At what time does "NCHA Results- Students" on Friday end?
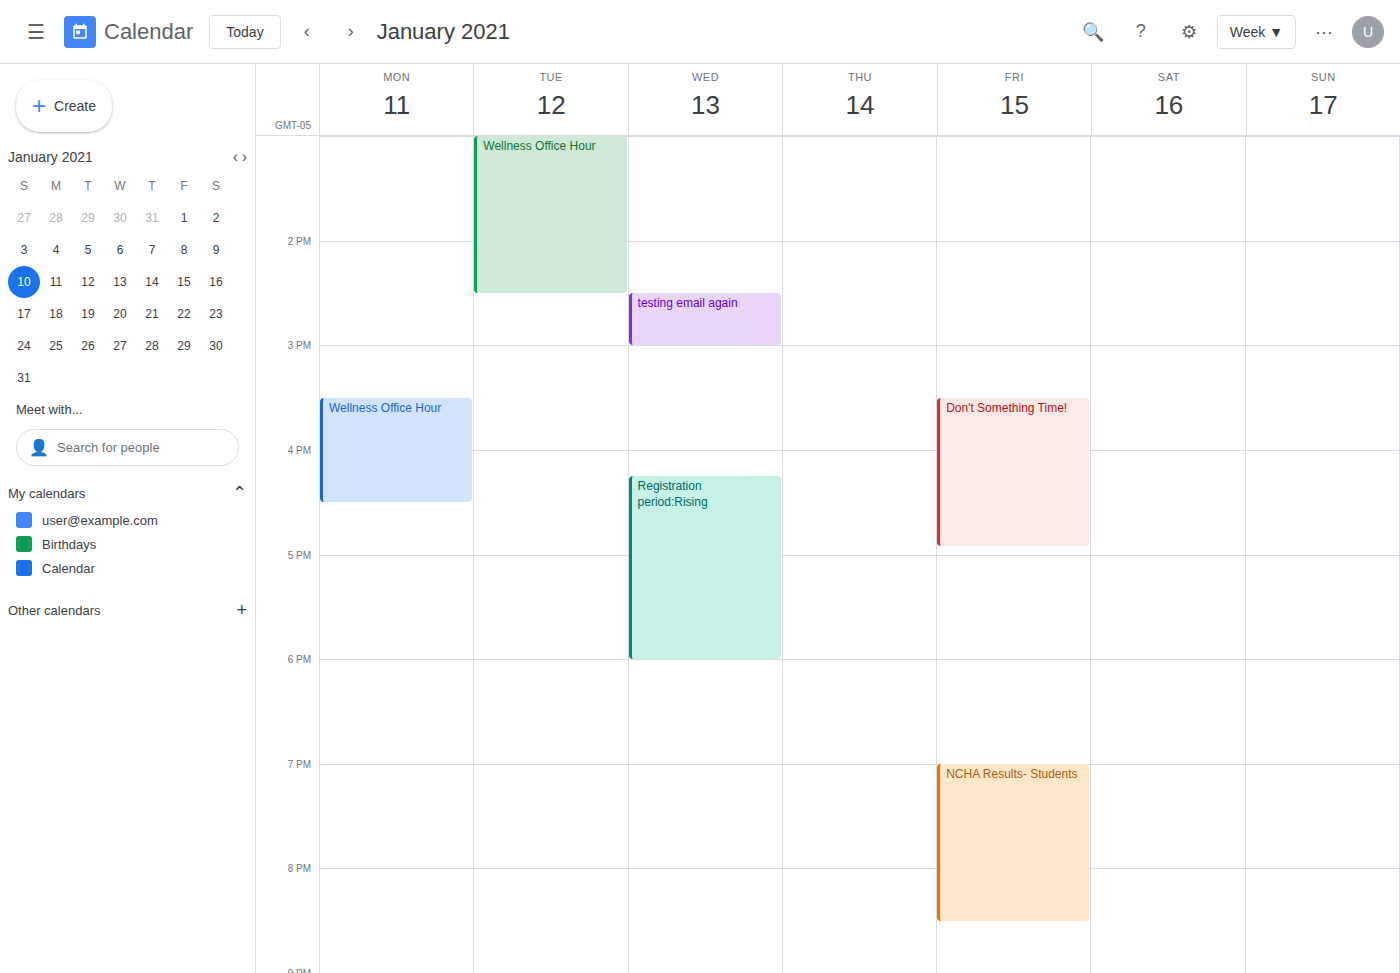
8:30 PM